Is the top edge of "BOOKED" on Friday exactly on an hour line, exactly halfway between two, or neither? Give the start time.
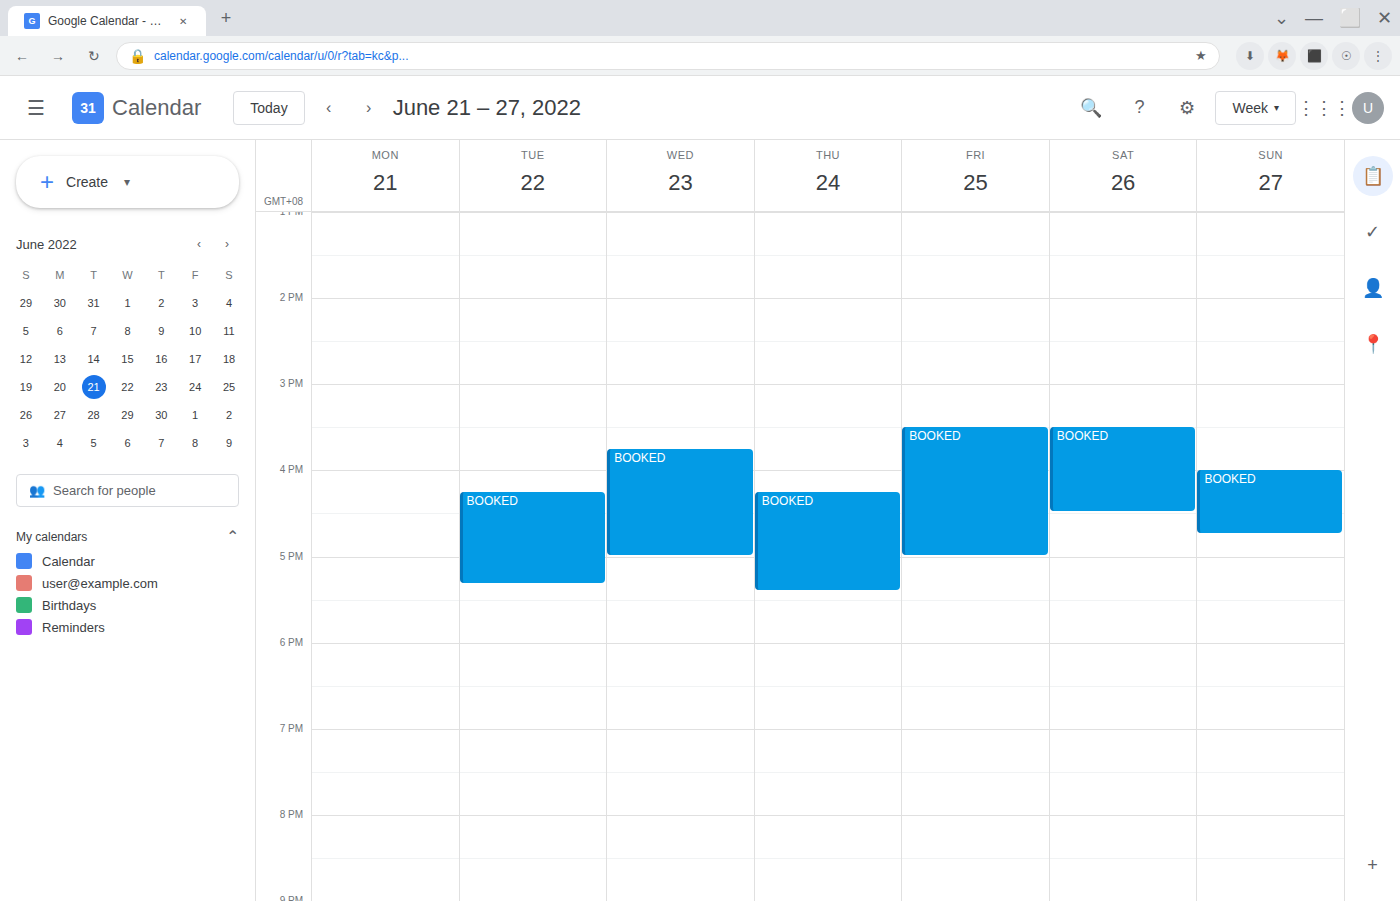
3:30 PM -- halfway between the 3 PM and 4 PM lines.